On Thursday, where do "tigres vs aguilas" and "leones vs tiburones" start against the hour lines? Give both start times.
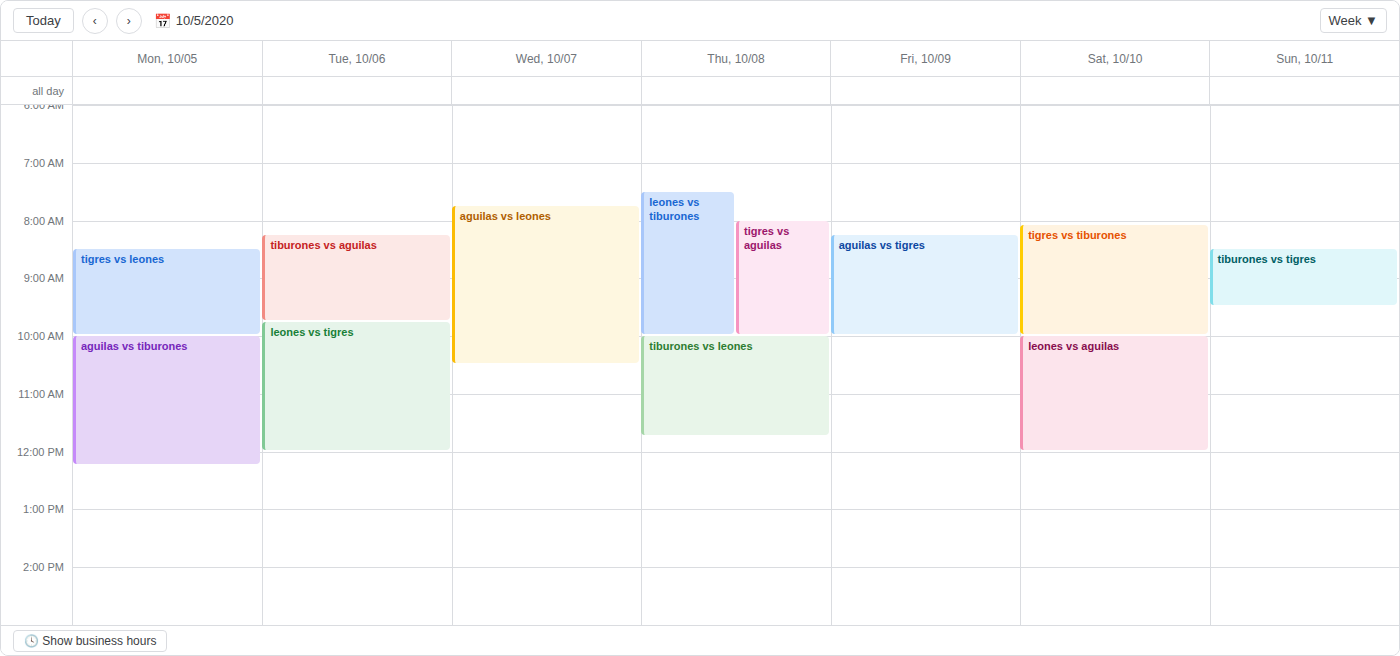
"tigres vs aguilas": 8:00 AM, exactly on the 8 AM line. "leones vs tiburones": 7:30 AM, halfway between the 7 AM and 8 AM lines.